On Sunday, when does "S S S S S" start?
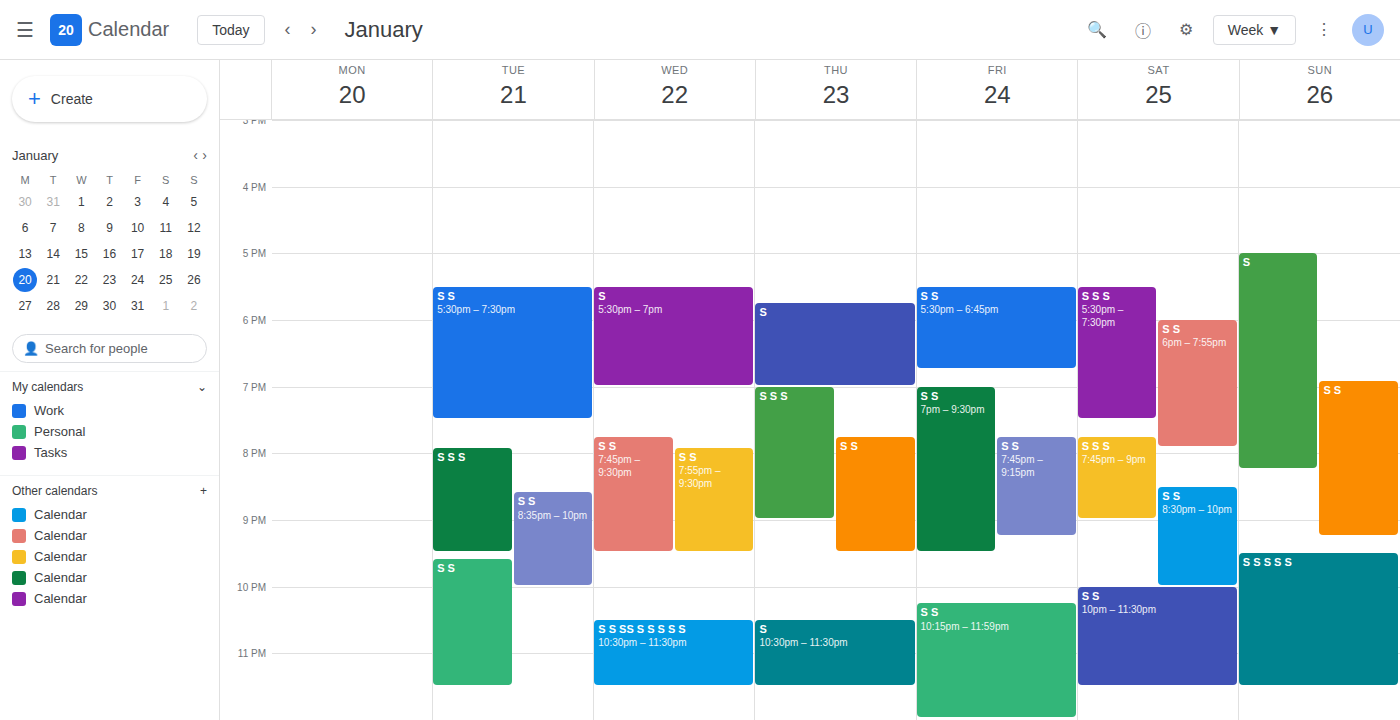
9:30 PM